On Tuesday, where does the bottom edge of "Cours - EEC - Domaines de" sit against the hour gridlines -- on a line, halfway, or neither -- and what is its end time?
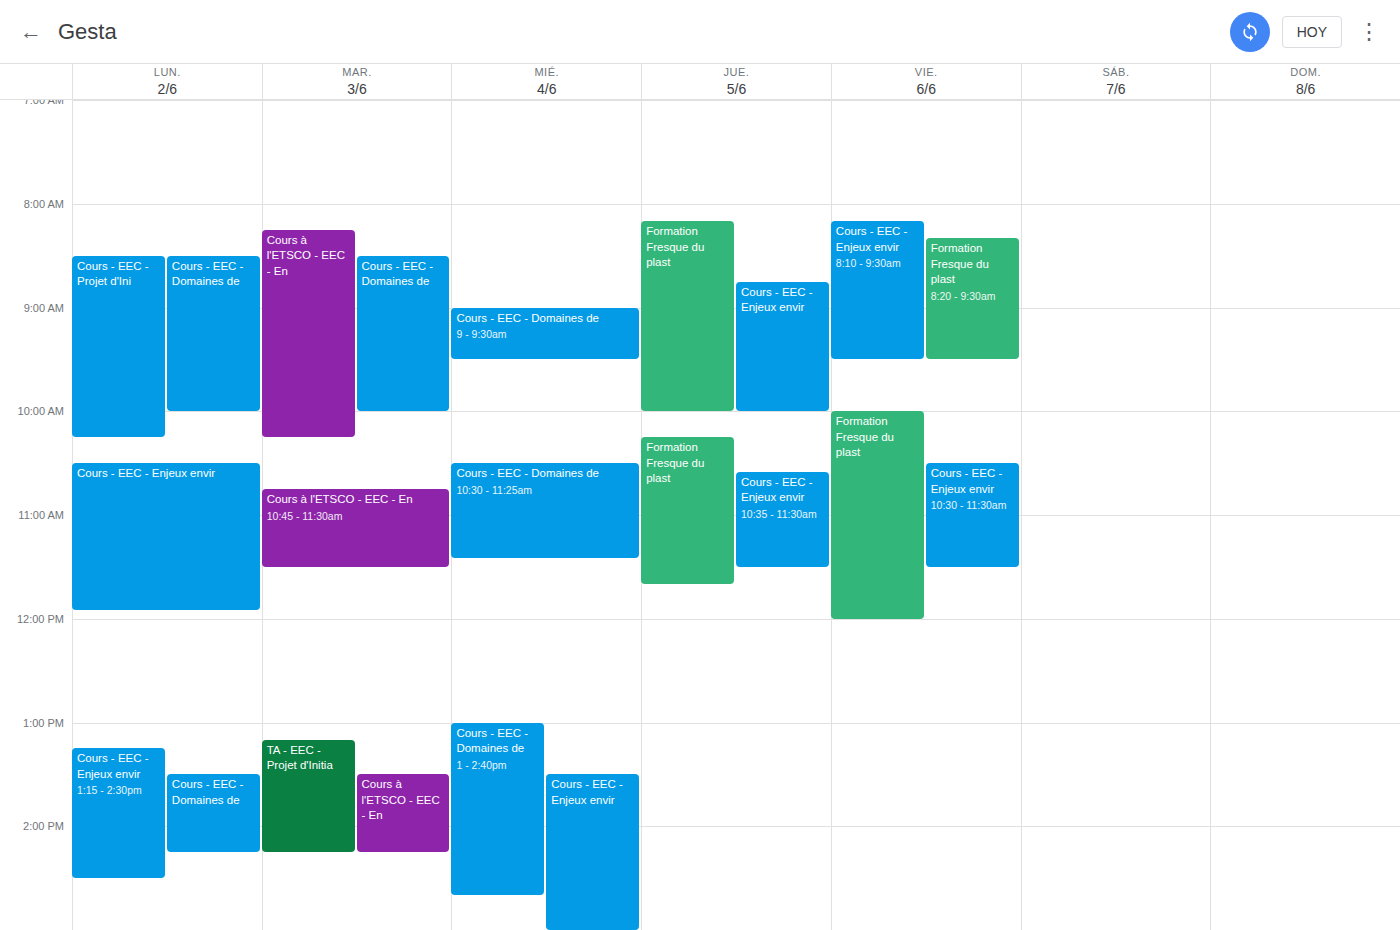
10:00 AM -- exactly on the 10 AM line.